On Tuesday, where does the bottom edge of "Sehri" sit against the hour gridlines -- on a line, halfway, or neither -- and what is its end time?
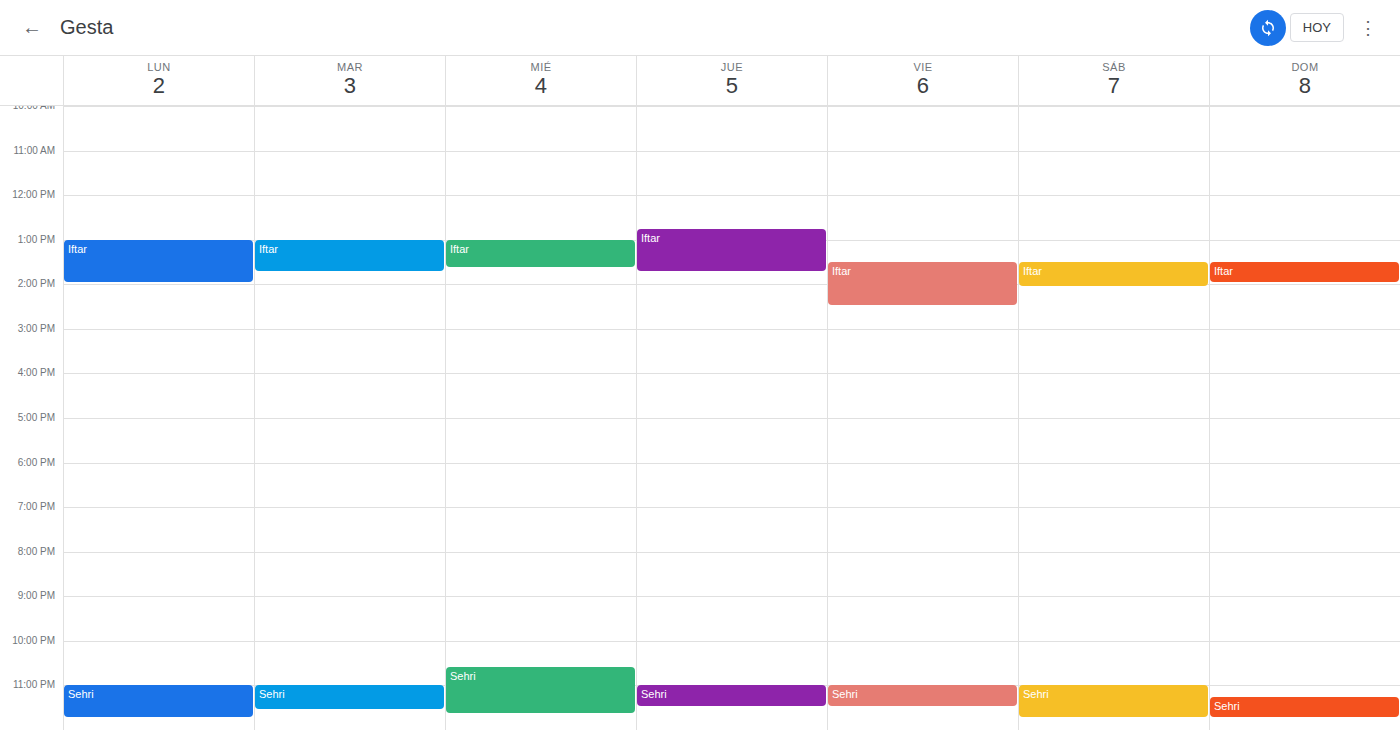
23:35 -- neither: 35 minutes below the 23:00 line and 25 minutes above the 24:00 line.